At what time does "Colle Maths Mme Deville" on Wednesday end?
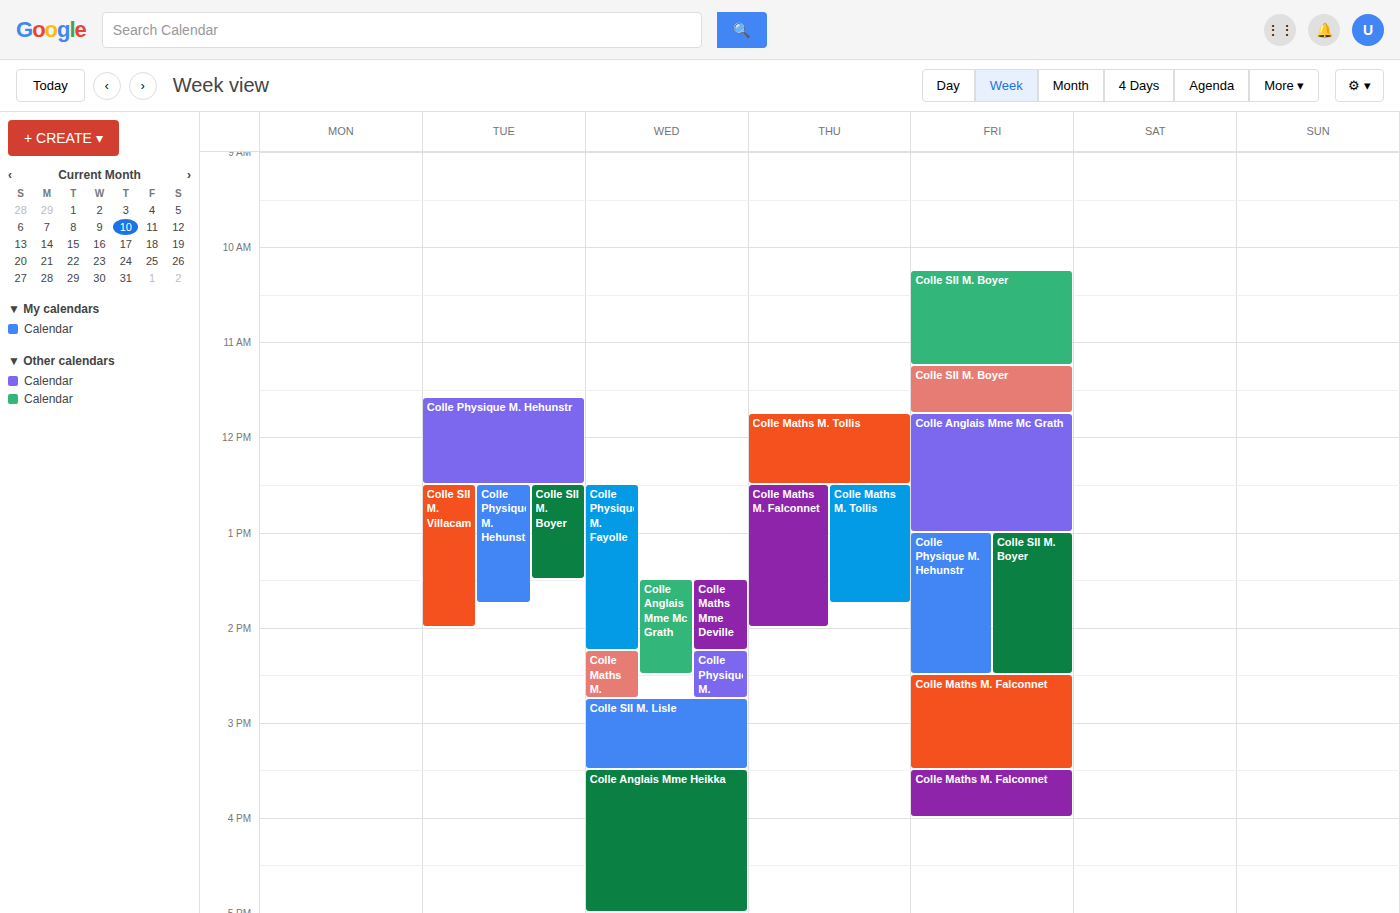
2:15 PM